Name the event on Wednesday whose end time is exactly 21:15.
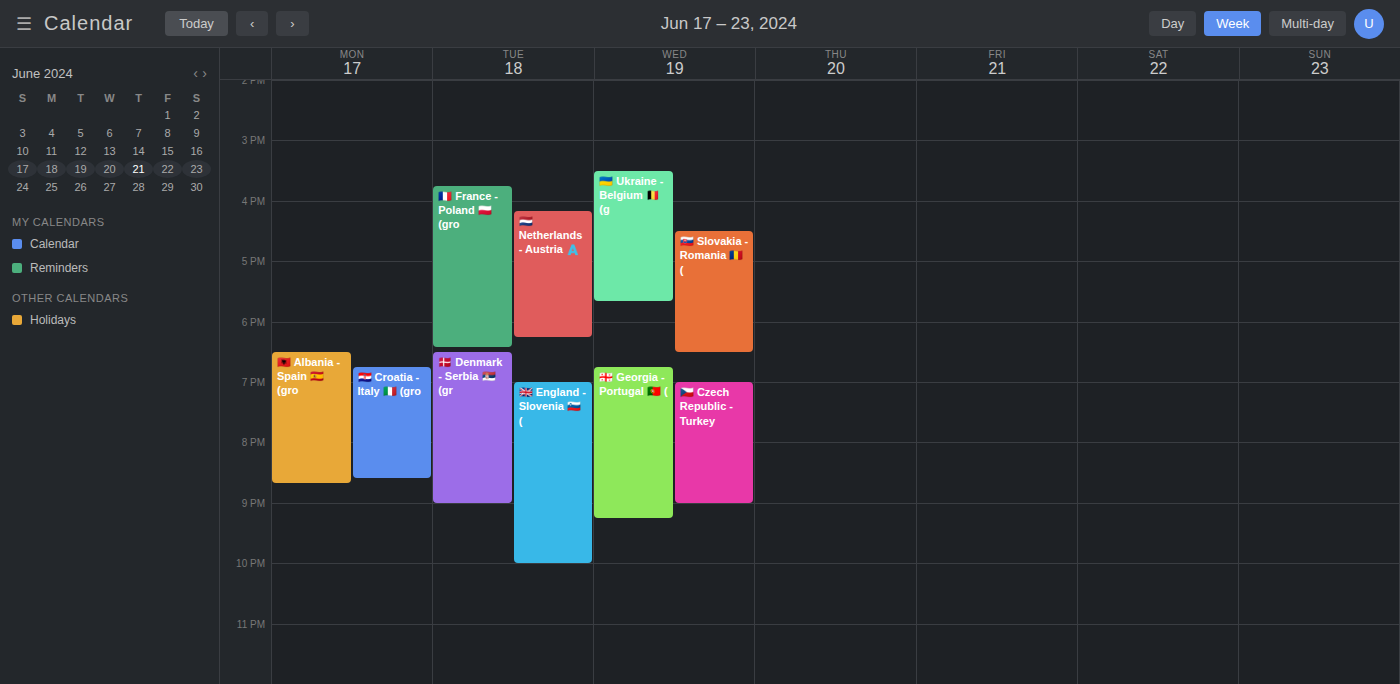
"🇬🇪 Georgia - Portugal 🇵🇹 ("